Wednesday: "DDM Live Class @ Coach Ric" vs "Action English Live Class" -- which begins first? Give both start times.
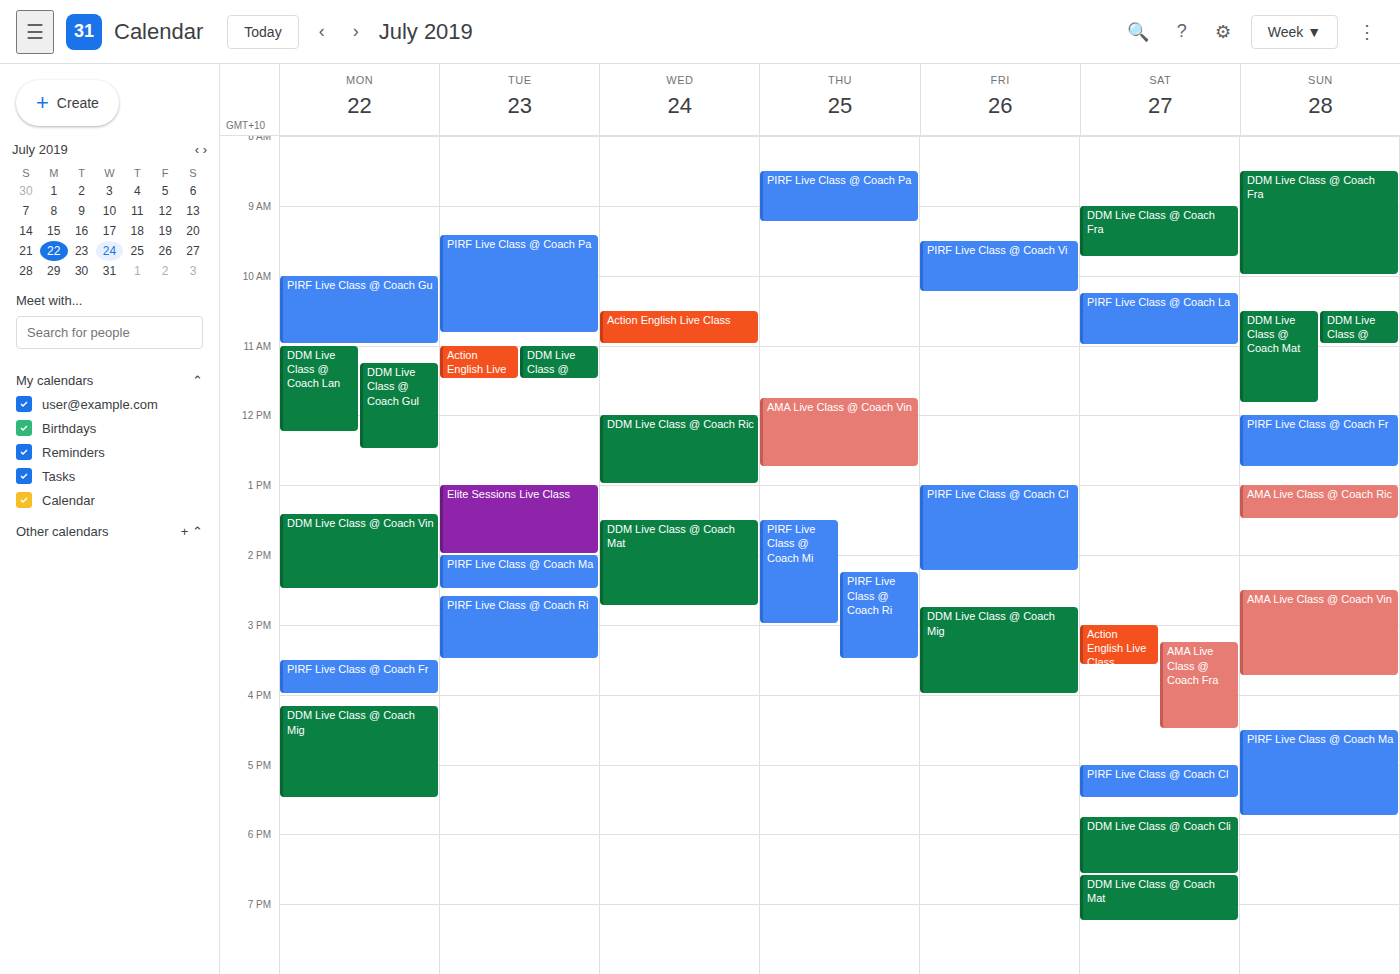
"Action English Live Class" 10:30 AM; "DDM Live Class @ Coach Ric" 12:00 PM.